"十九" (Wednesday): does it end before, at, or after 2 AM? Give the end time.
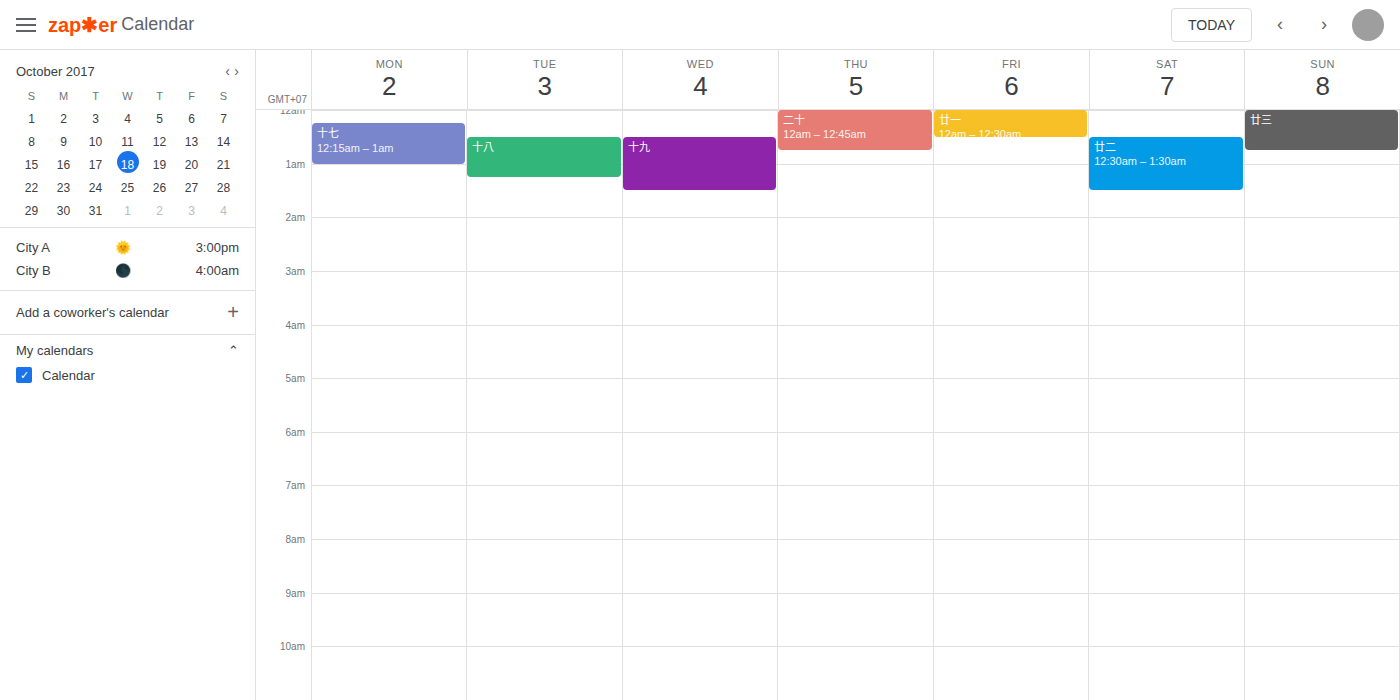
1:30 AM -- before 2 AM, 30 minutes above the 2 AM line.